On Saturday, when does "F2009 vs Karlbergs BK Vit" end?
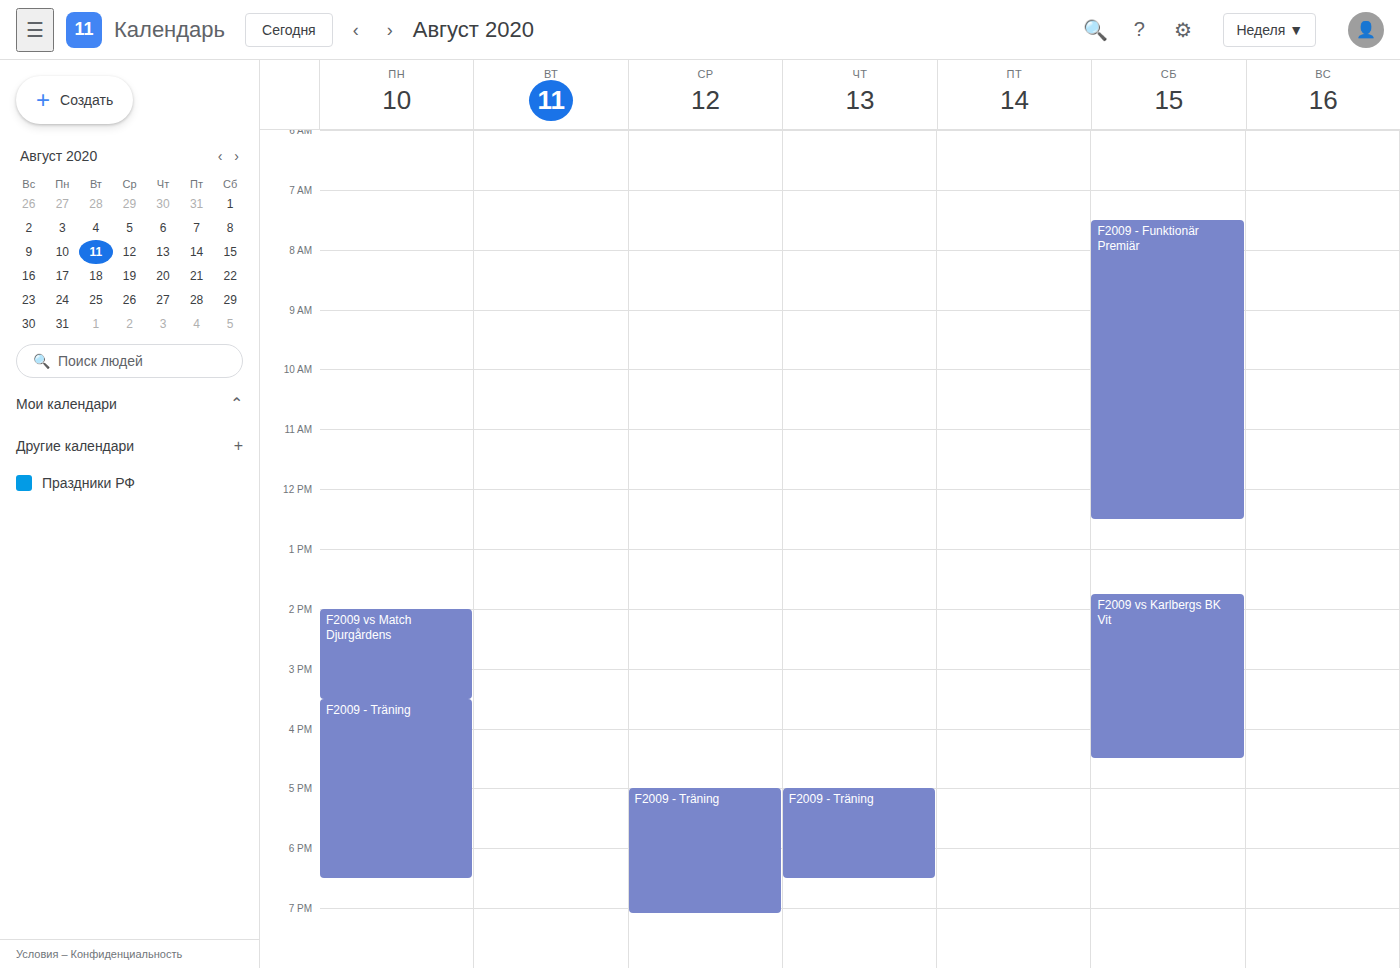
4:30 PM